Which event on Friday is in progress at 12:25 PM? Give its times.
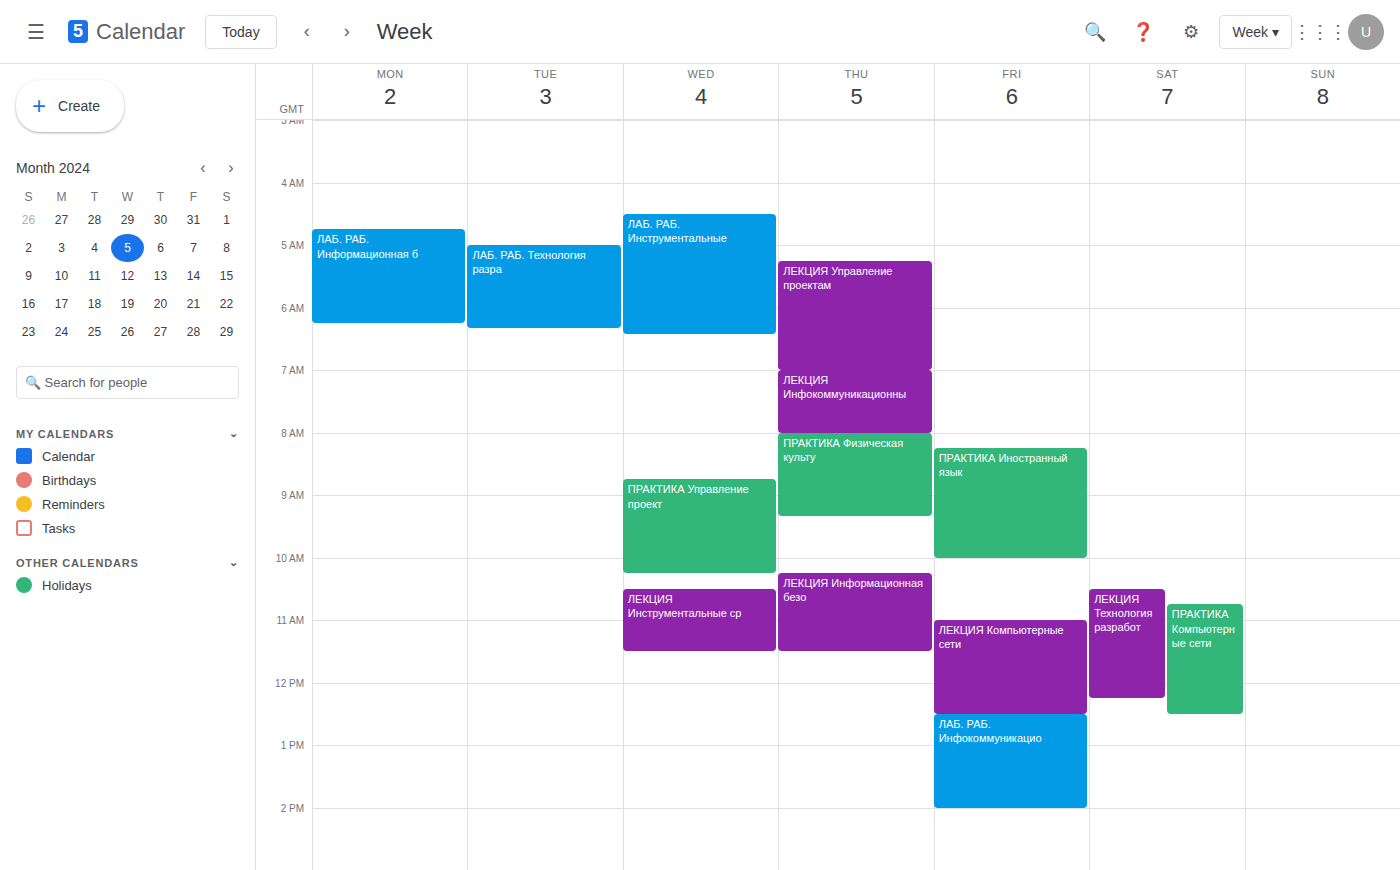
"ЛЕКЦИЯ Компьютерные сети", 11:00 AM to 12:30 PM